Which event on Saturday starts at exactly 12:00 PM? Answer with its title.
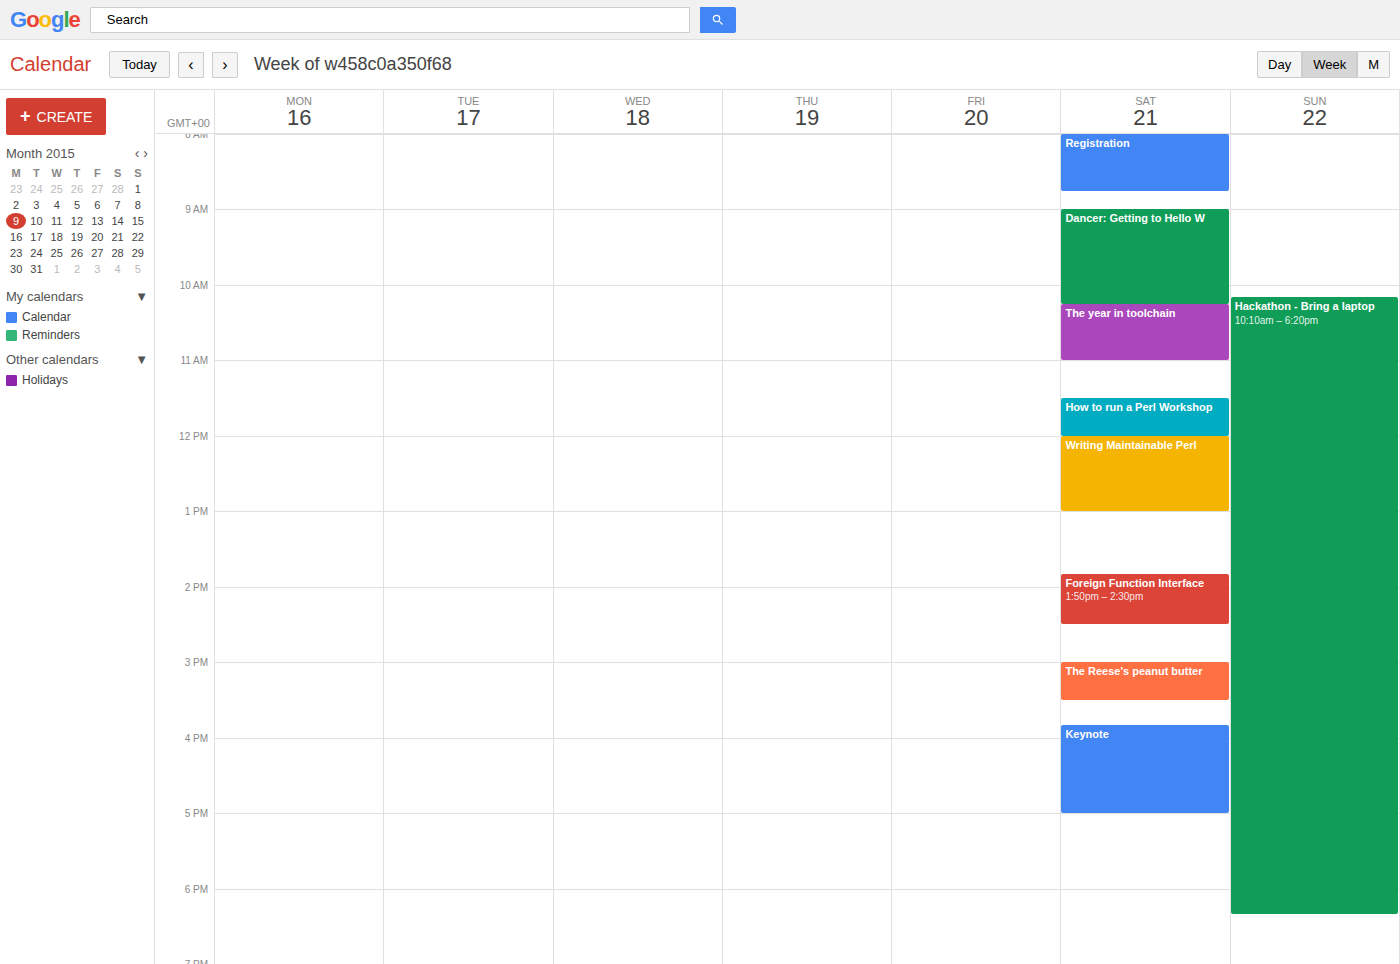
"Writing Maintainable Perl"